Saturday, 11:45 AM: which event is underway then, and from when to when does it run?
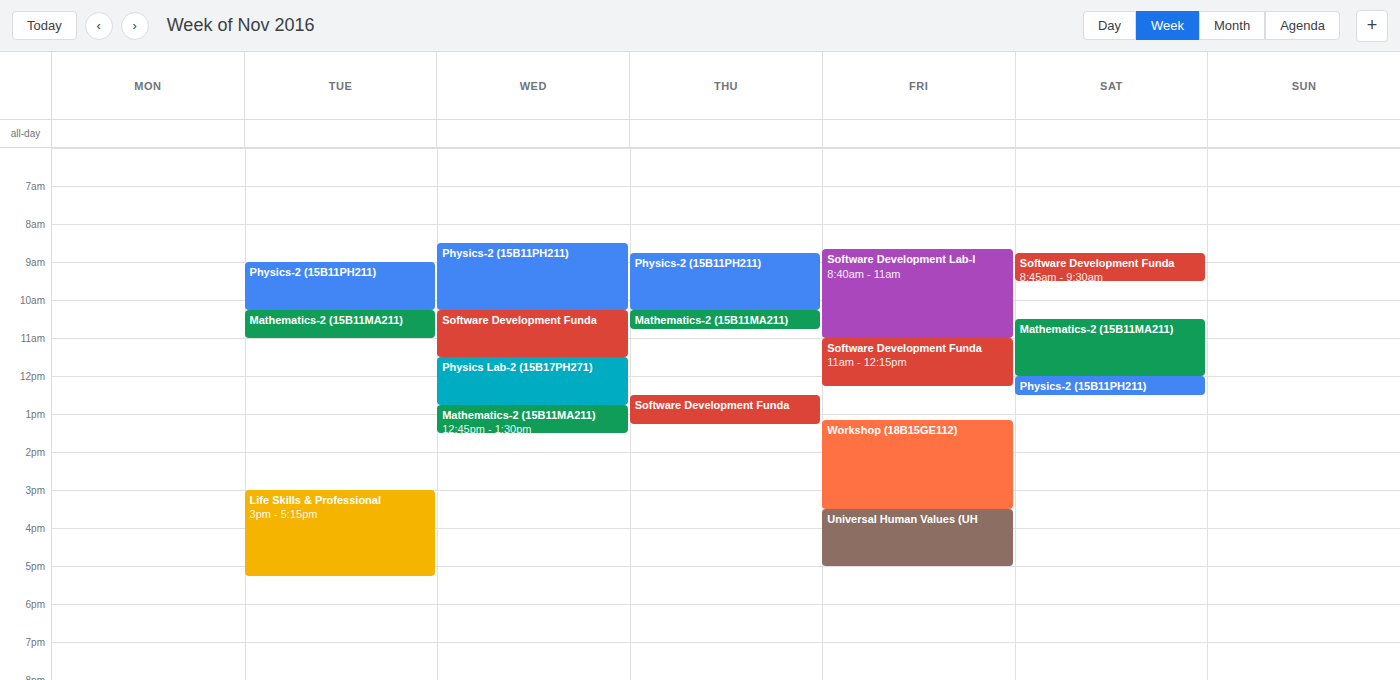
"Mathematics-2 (15B11MA211)", 10:30 AM to 12:00 PM